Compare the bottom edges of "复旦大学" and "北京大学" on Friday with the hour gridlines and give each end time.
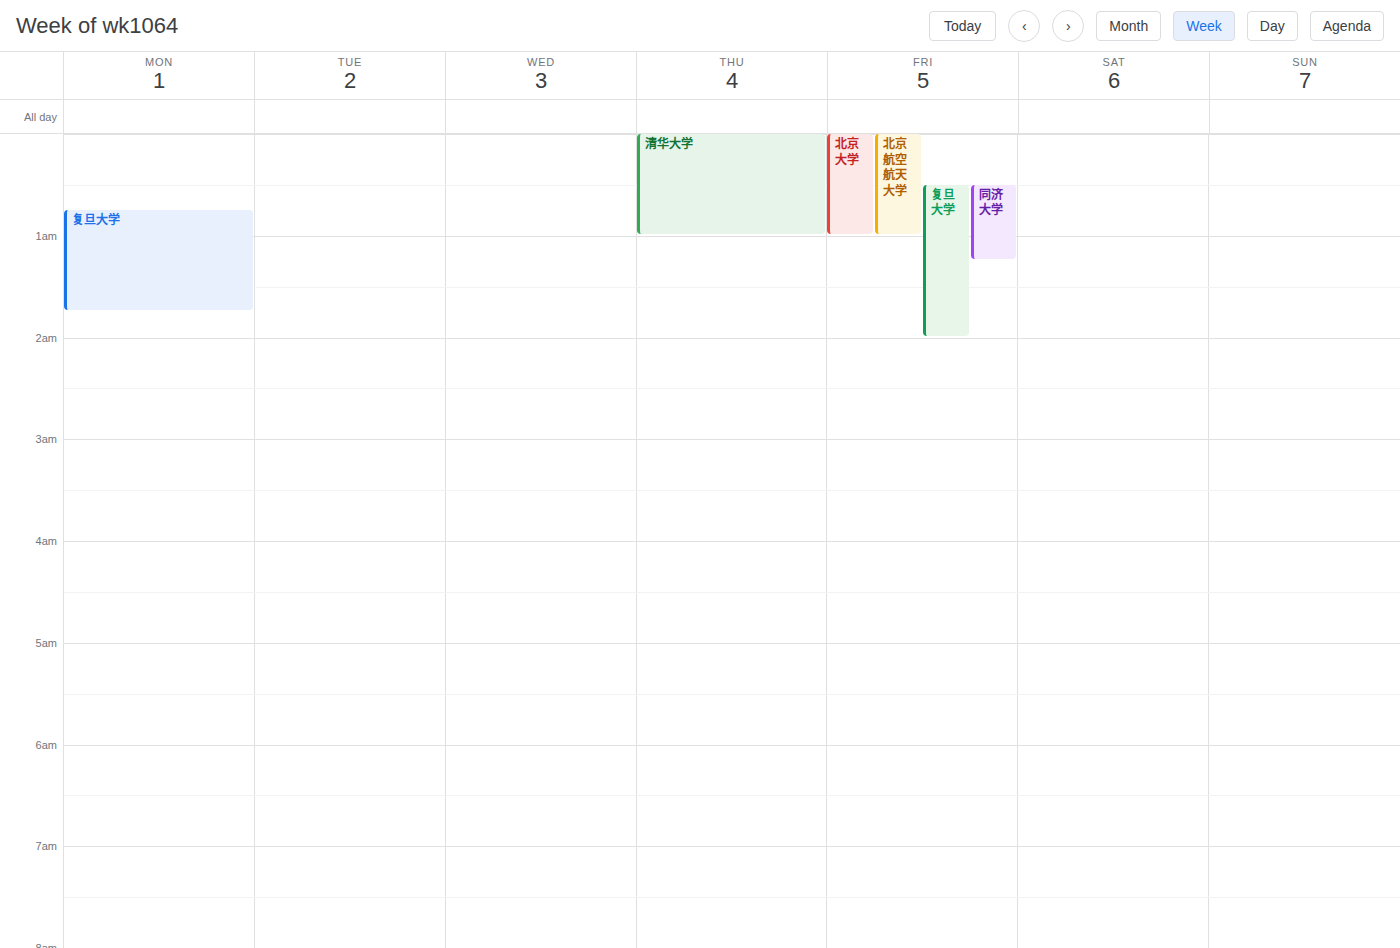
"复旦大学": 2:00 AM, exactly on the 2 AM line. "北京大学": 1:00 AM, exactly on the 1 AM line.